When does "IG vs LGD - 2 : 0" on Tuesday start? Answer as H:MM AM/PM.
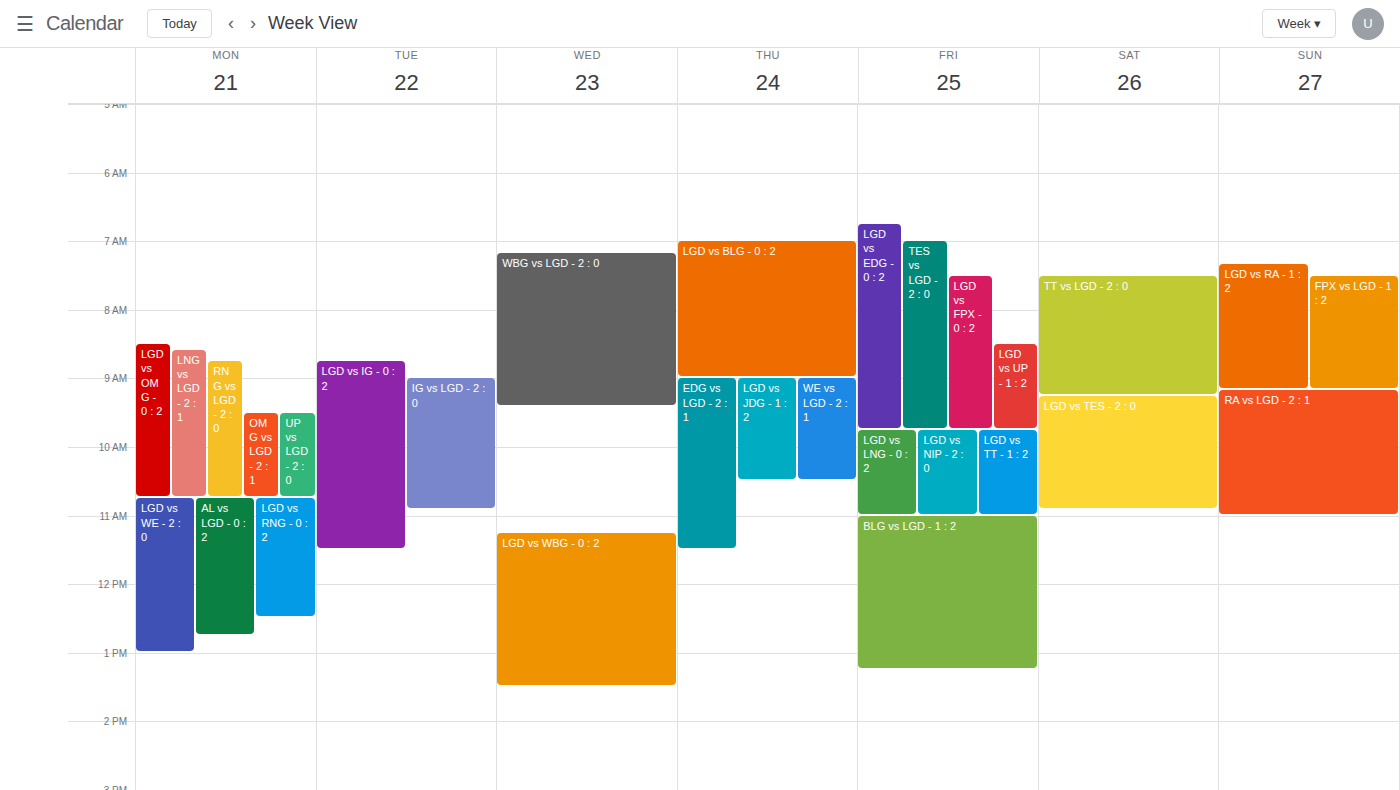
9:00 AM